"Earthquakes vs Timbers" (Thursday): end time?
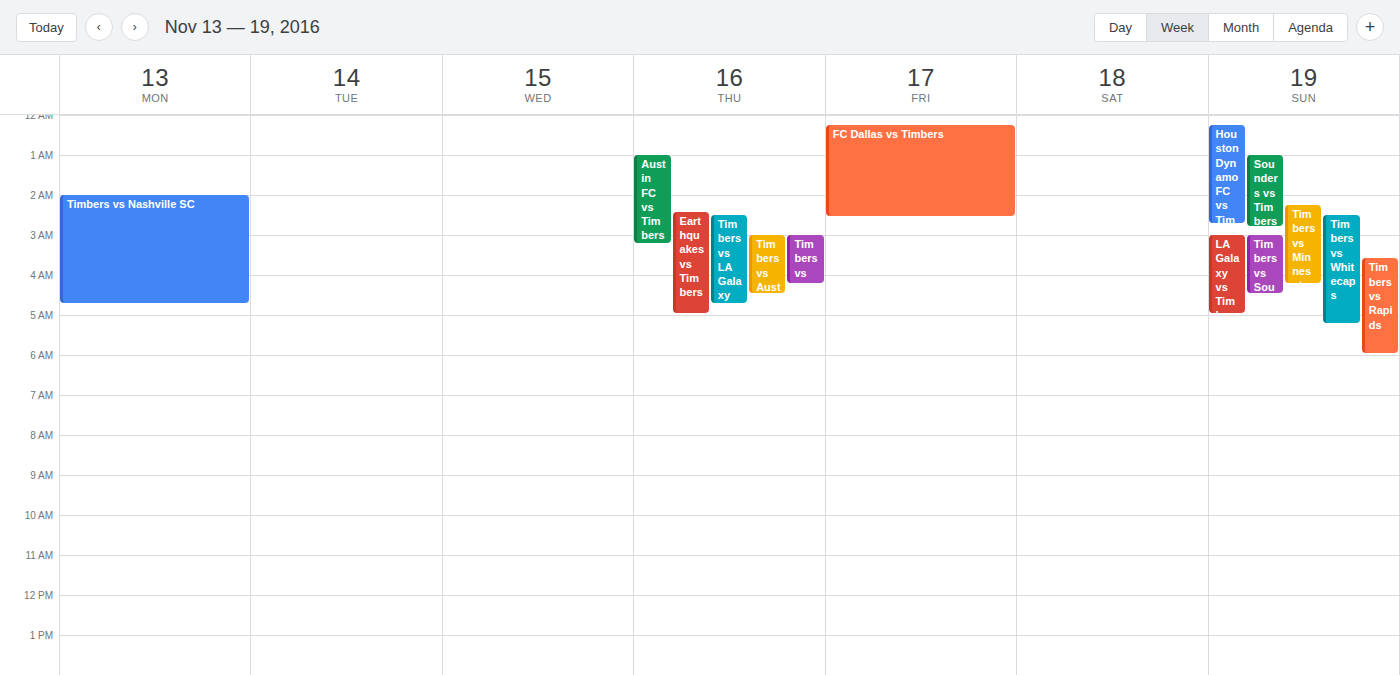
5:00 AM